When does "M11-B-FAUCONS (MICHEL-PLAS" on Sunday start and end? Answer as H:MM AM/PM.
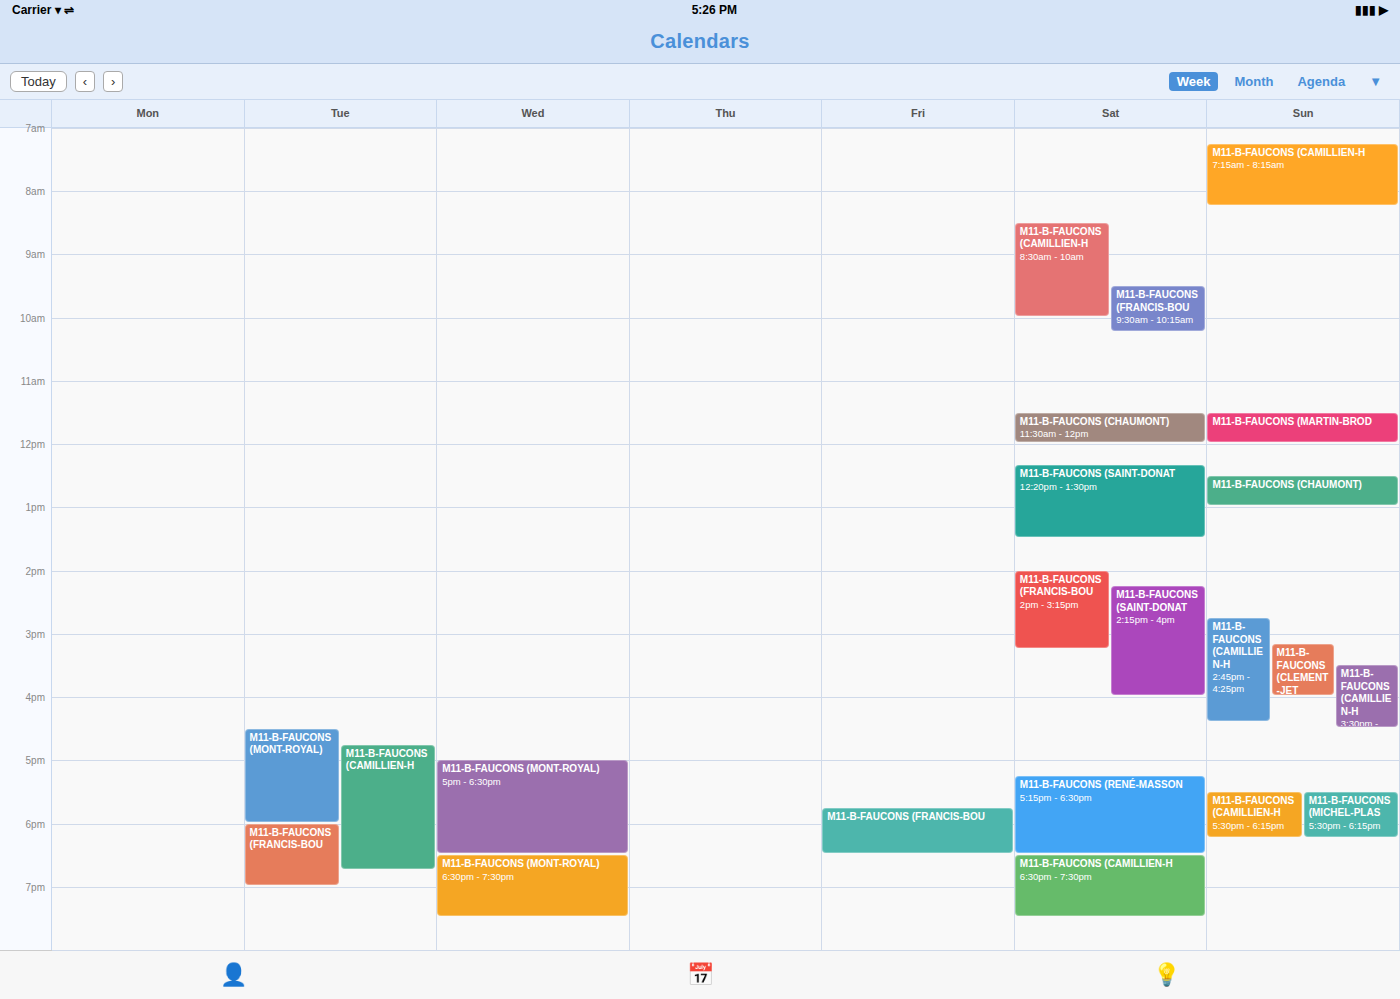
5:30 PM to 6:15 PM